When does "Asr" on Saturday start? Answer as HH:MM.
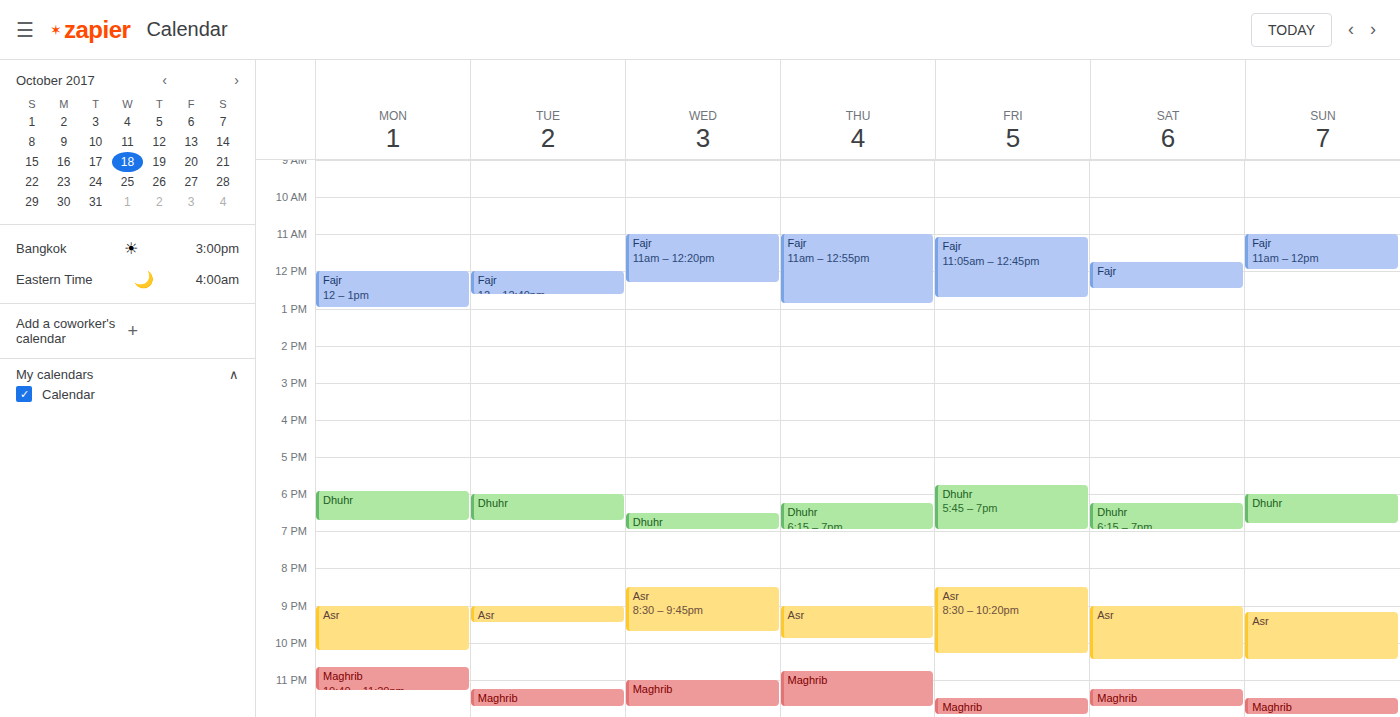
21:00